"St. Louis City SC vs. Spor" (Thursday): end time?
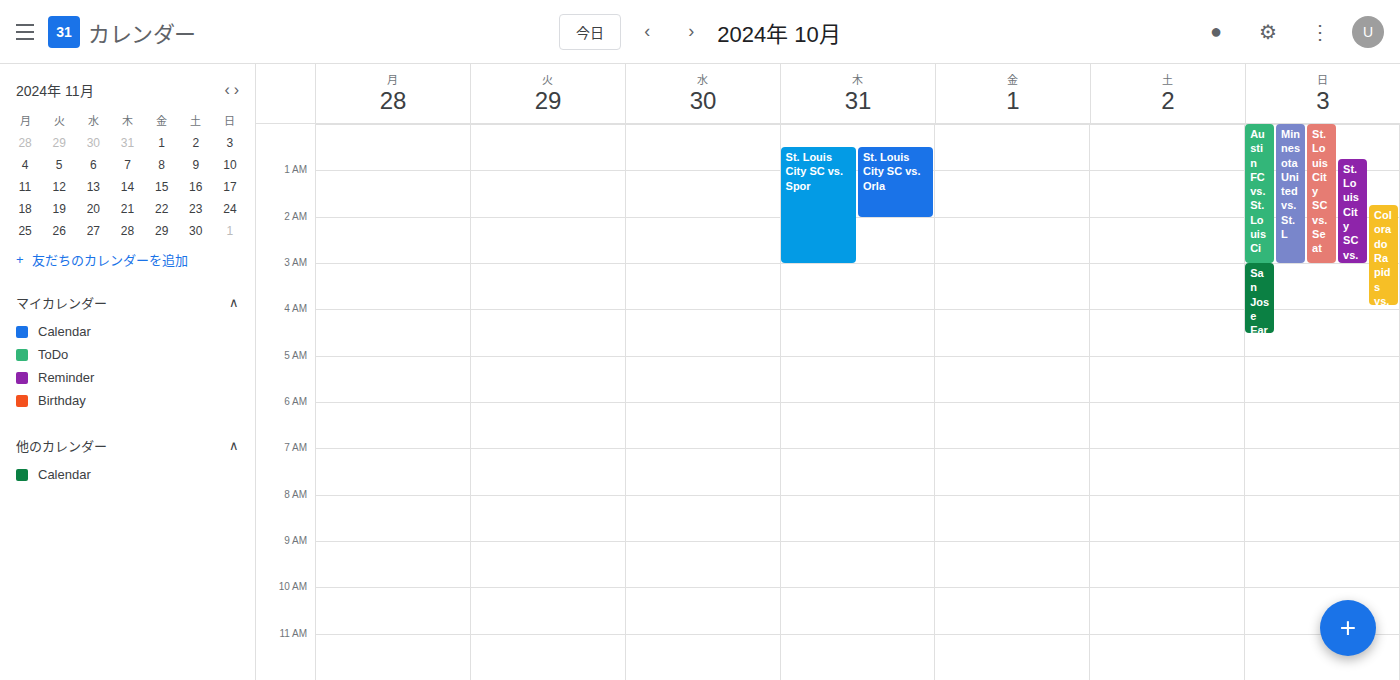
3:00 AM